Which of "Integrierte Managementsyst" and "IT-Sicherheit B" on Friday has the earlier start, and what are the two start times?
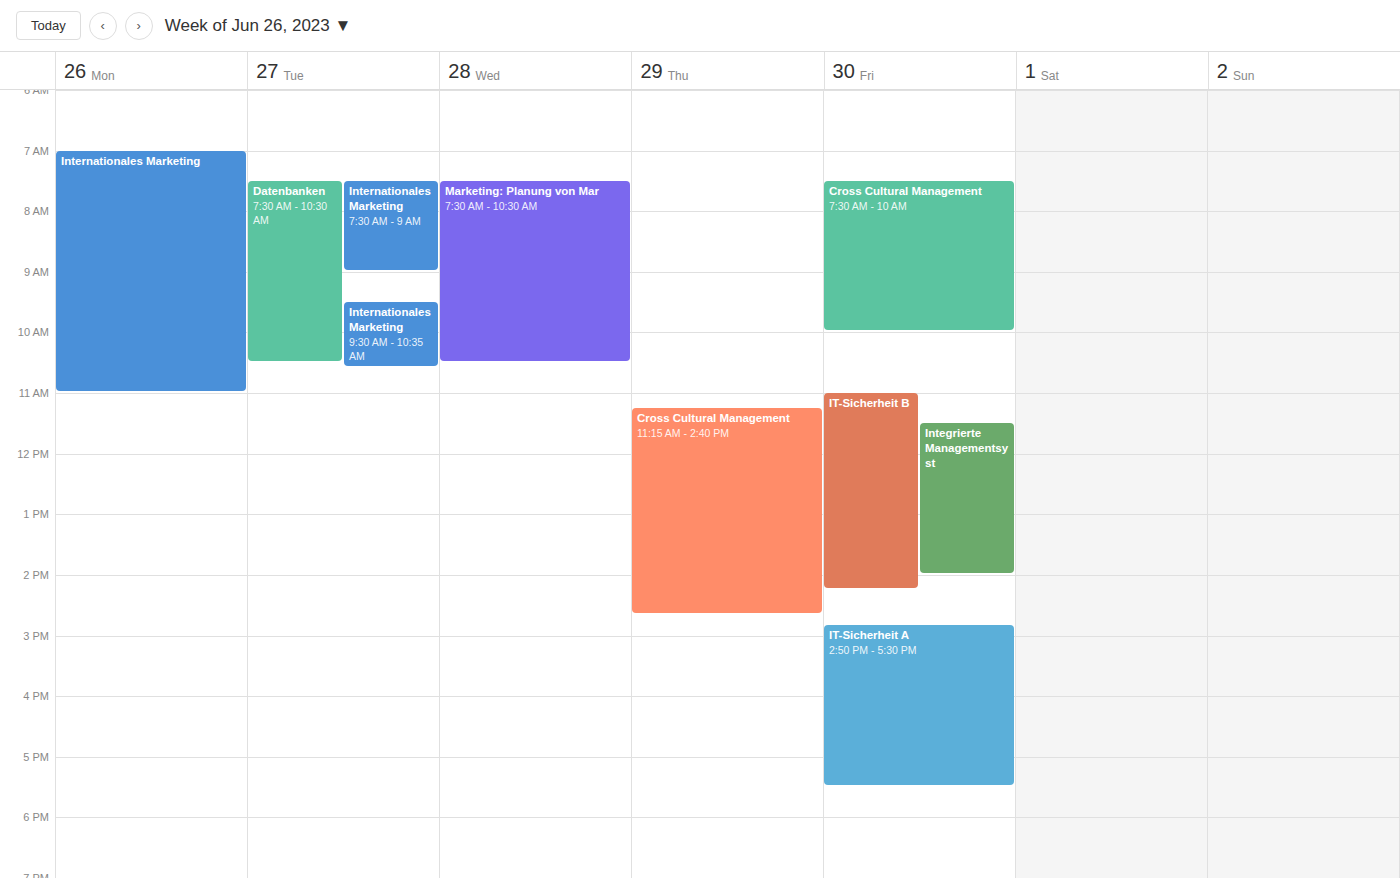
"IT-Sicherheit B" 11:00; "Integrierte Managementsyst" 11:30.